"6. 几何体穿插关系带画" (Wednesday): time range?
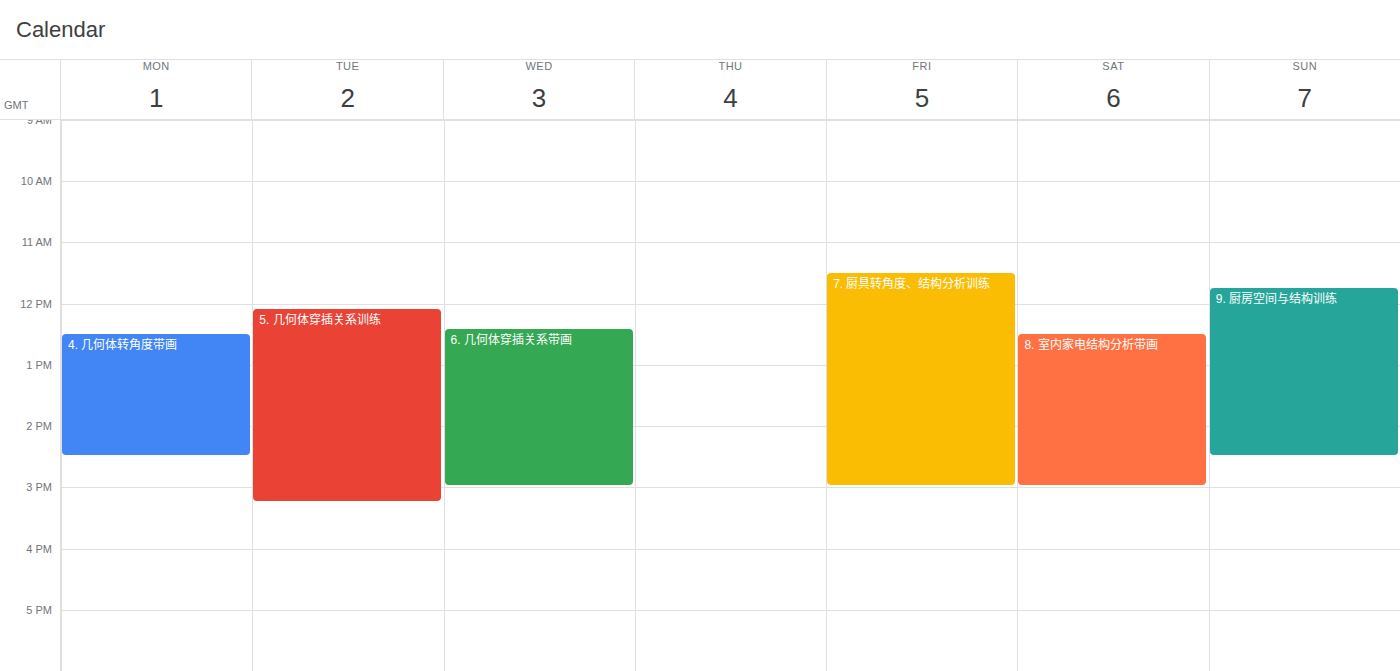
12:25 PM to 3:00 PM